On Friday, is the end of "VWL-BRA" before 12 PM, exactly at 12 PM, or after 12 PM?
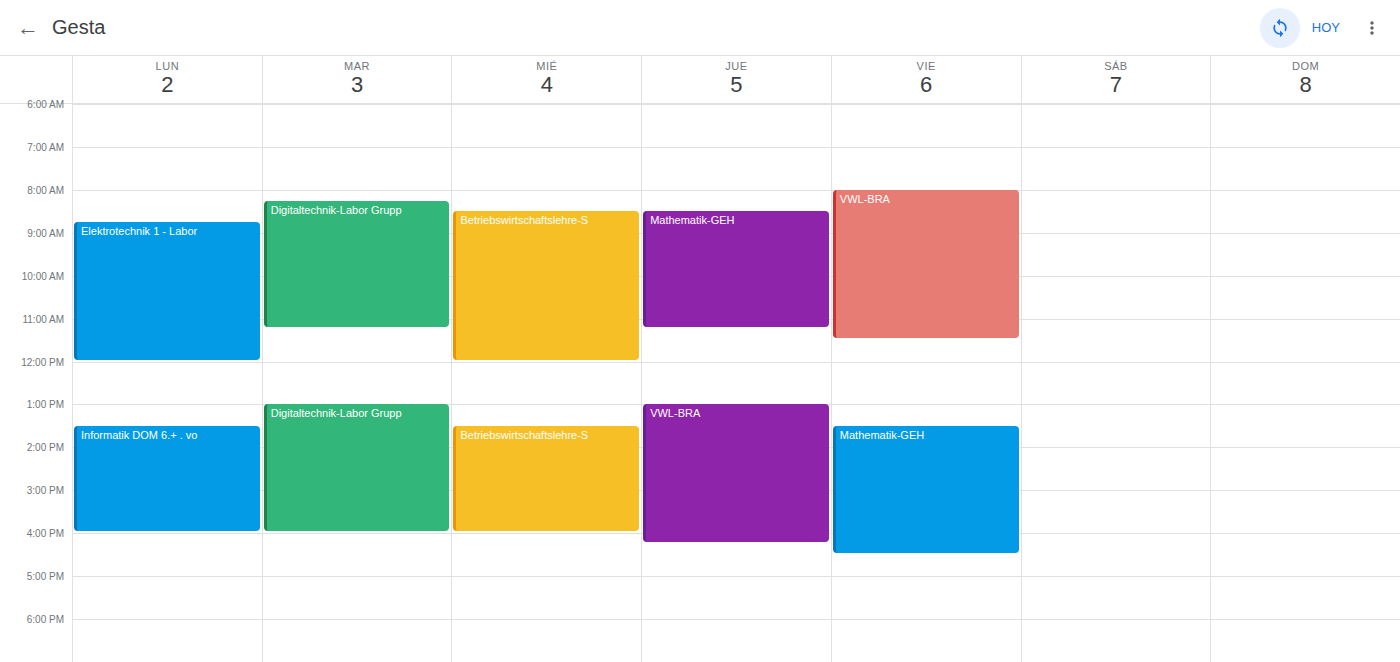
11:30 AM -- before 12 PM, 30 minutes above the 12 PM line.